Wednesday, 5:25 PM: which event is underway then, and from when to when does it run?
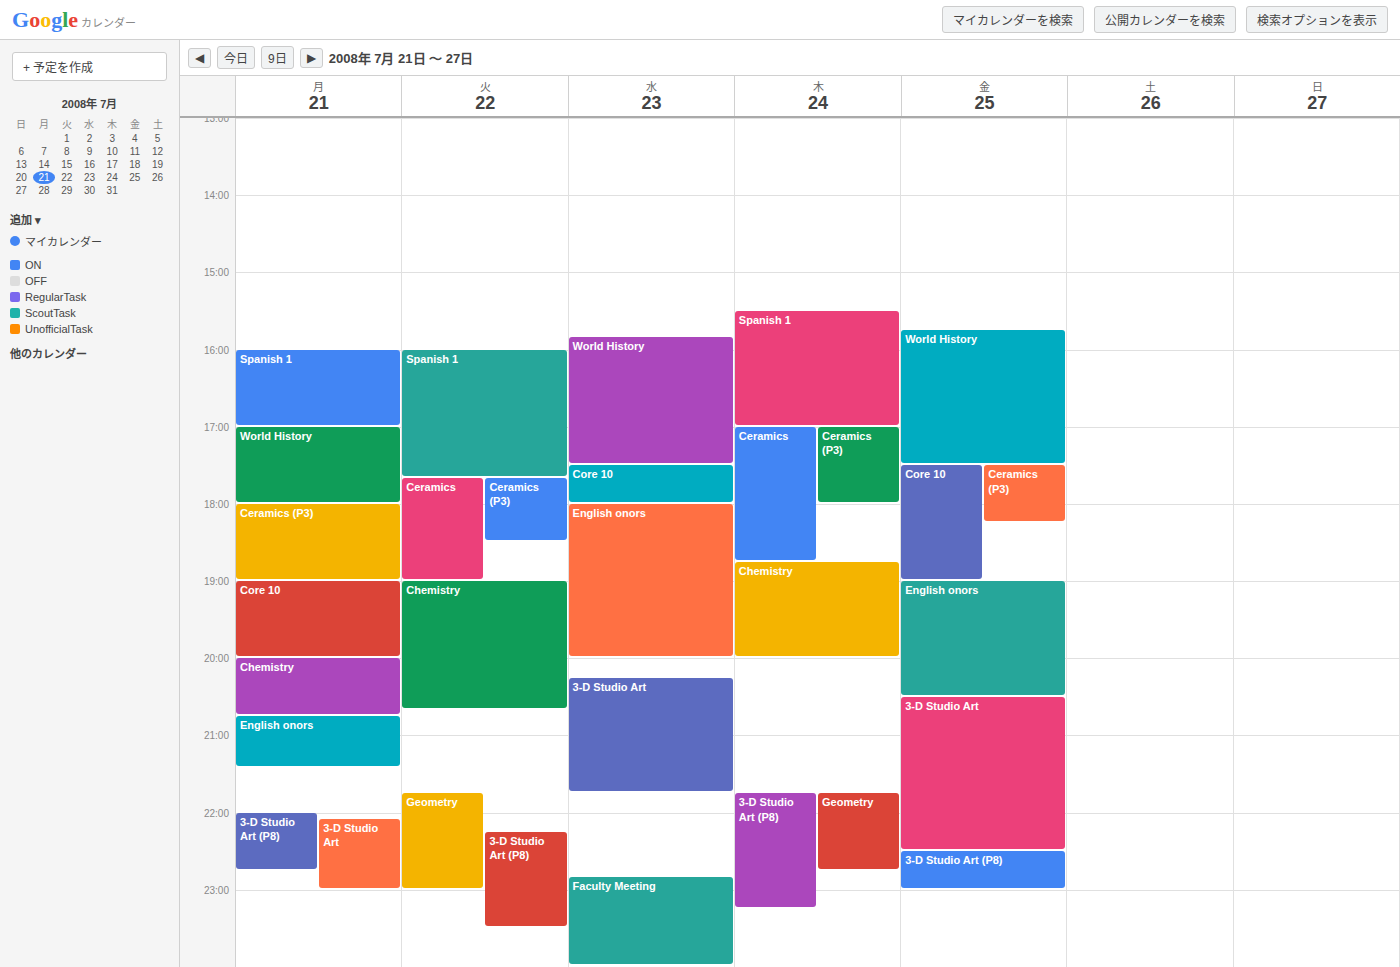
"World History", 3:50 PM to 5:30 PM